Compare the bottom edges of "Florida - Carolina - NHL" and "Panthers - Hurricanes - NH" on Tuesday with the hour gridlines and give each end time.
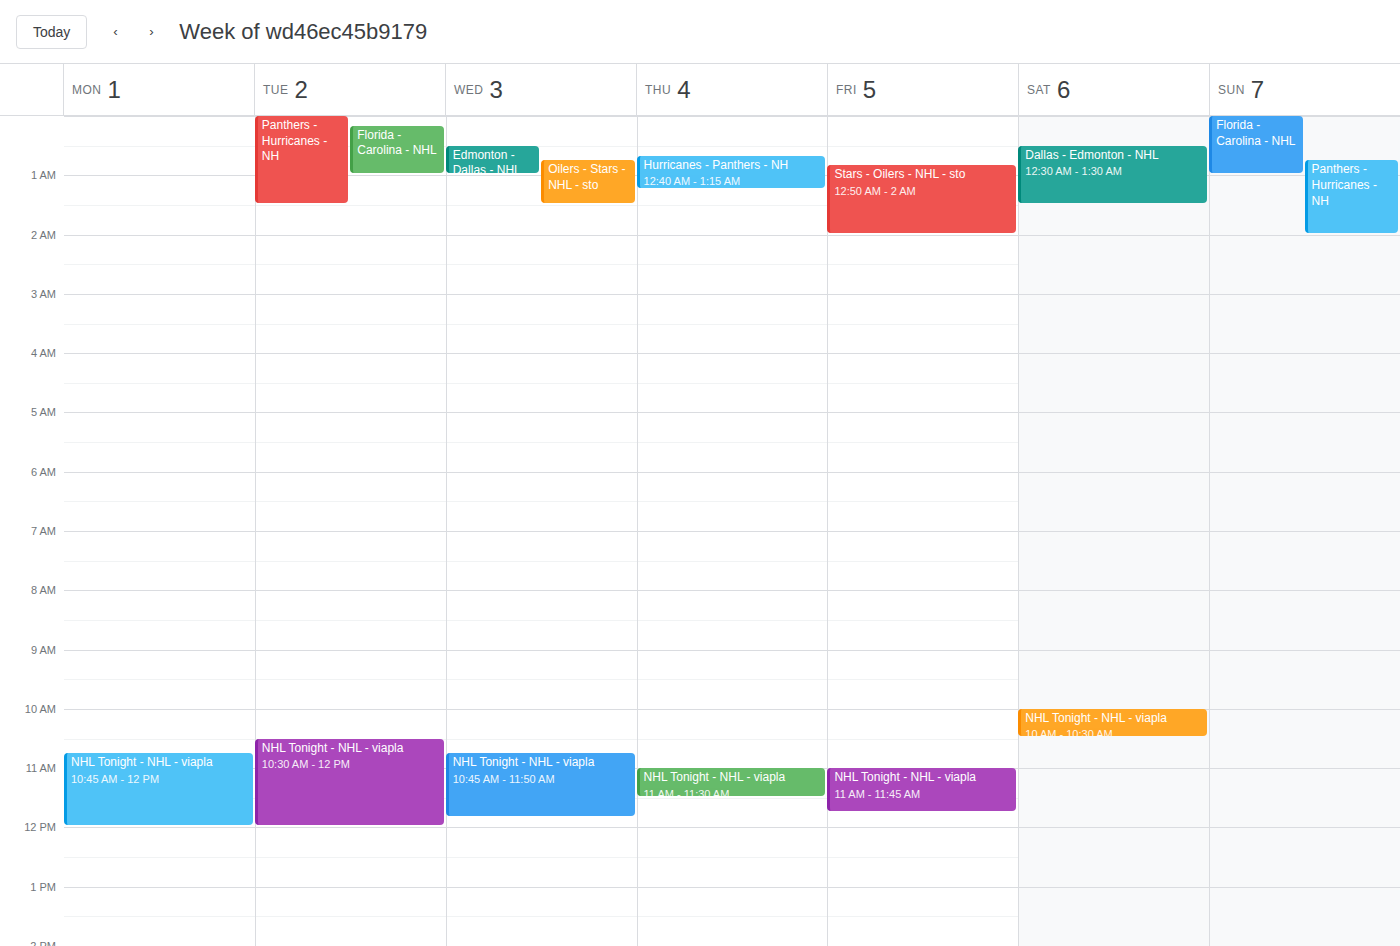
"Florida - Carolina - NHL": 1:00 AM, exactly on the 1 AM line. "Panthers - Hurricanes - NH": 1:30 AM, halfway between the 1 AM and 2 AM lines.